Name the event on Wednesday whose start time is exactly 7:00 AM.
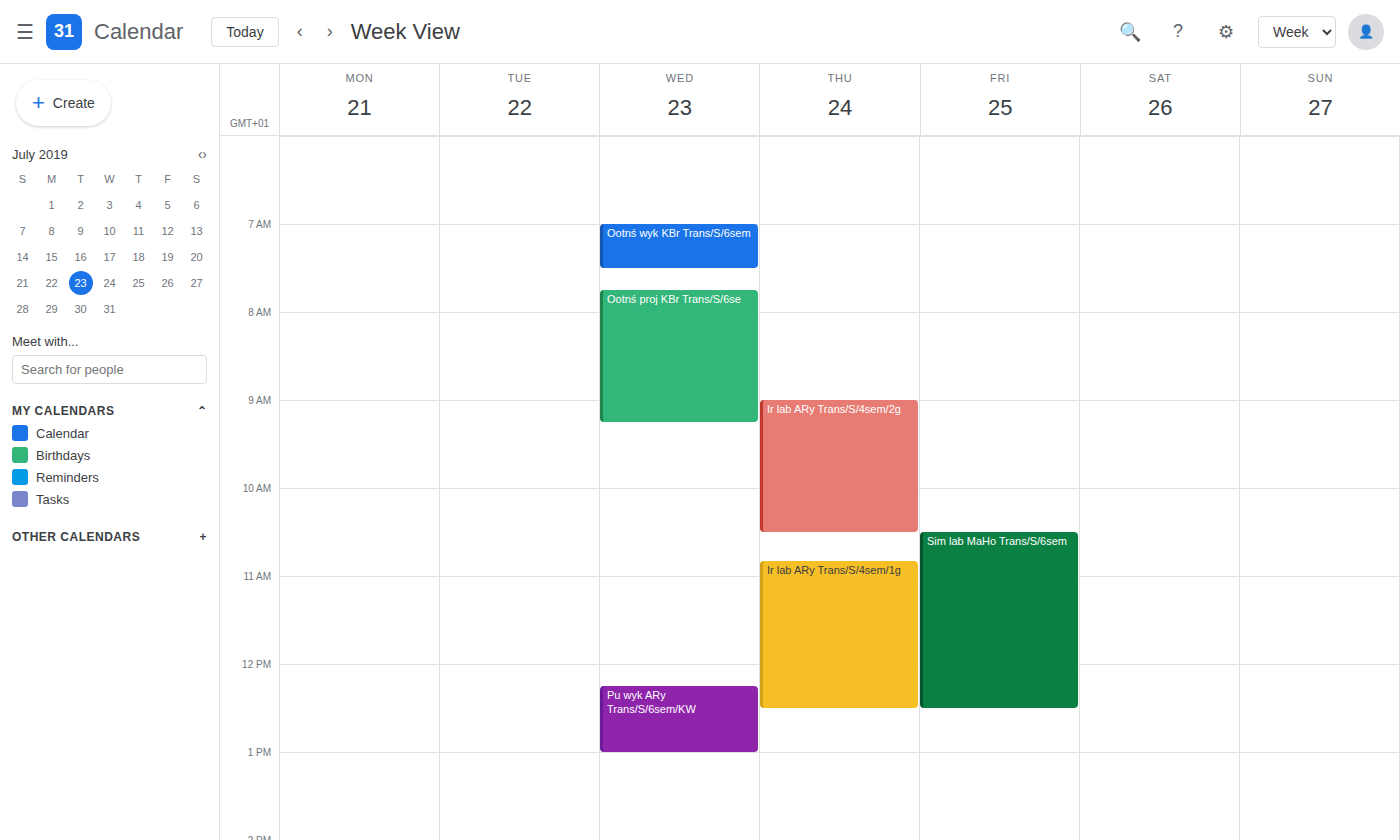
"Ootnś wyk KBr Trans/S/6sem"